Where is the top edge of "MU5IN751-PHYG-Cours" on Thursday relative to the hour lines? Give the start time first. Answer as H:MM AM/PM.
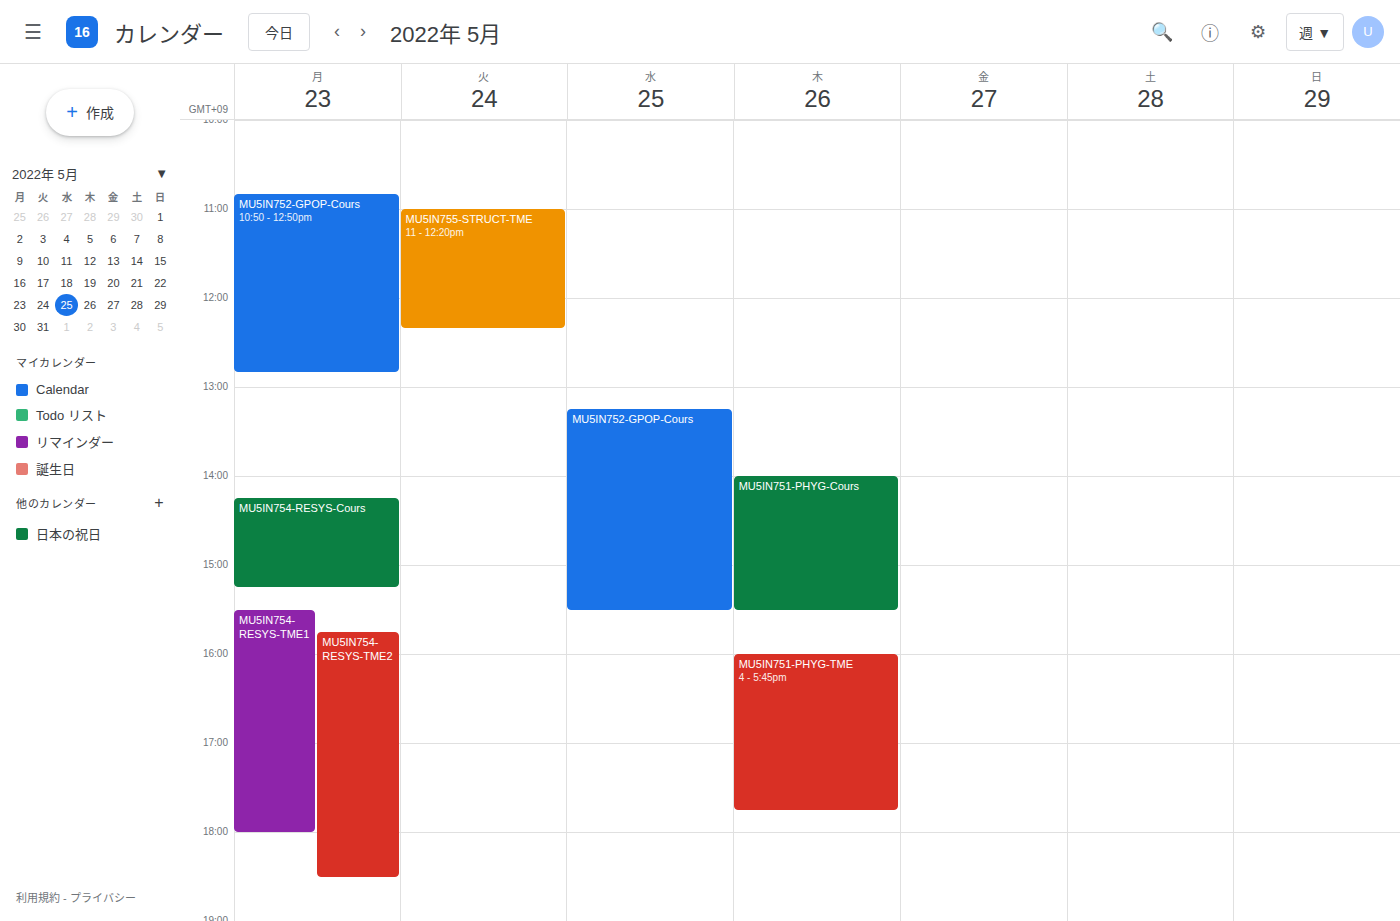
2:00 PM -- exactly on the 2 PM line.